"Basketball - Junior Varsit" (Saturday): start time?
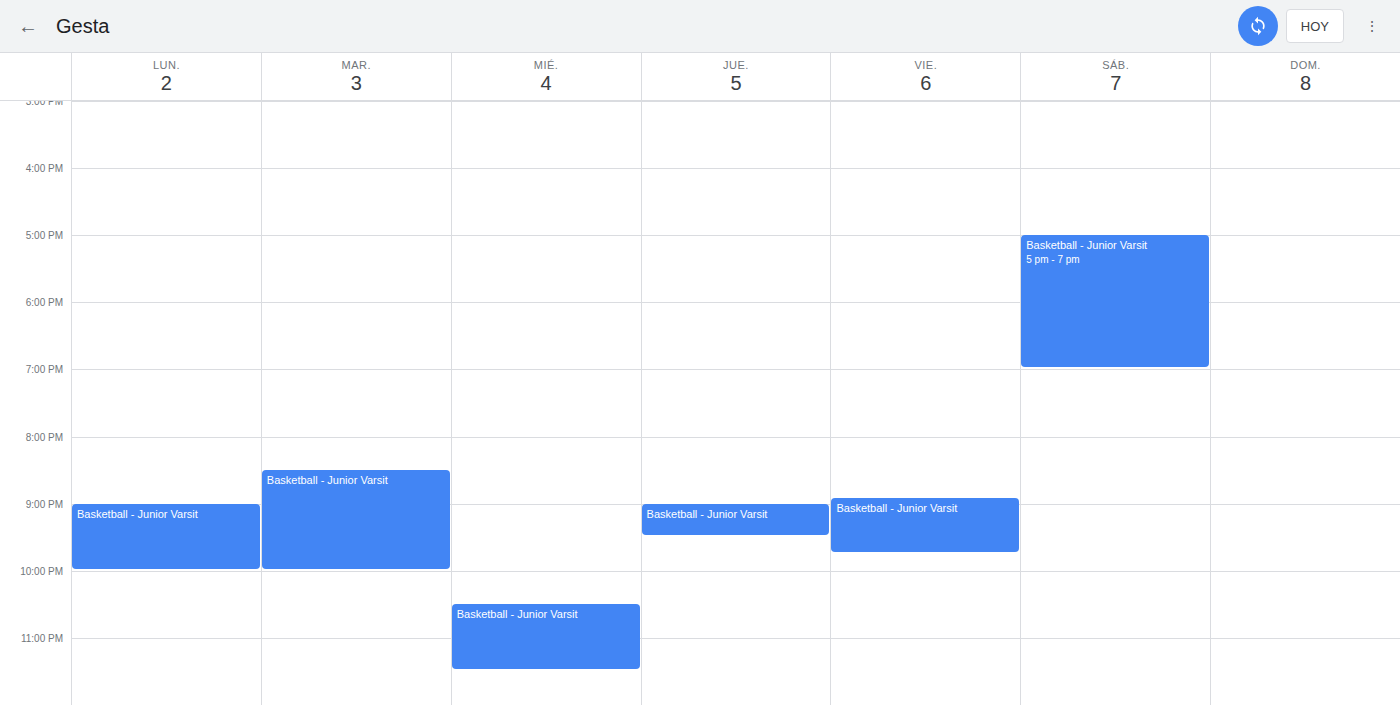
5:00 PM